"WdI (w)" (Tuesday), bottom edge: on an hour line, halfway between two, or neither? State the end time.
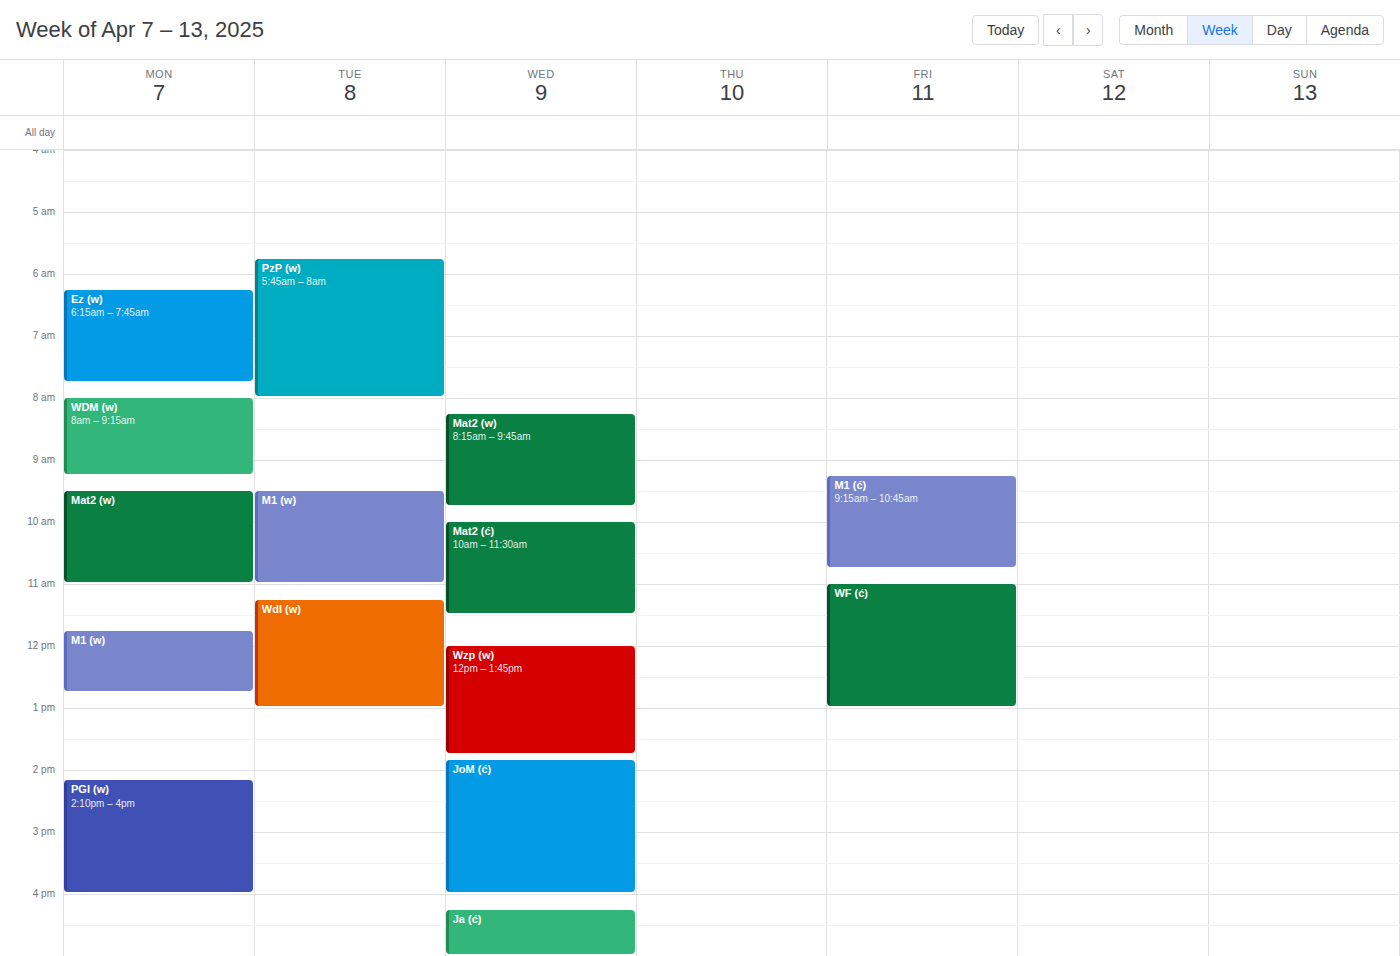
1:00 PM -- exactly on the 1 PM line.